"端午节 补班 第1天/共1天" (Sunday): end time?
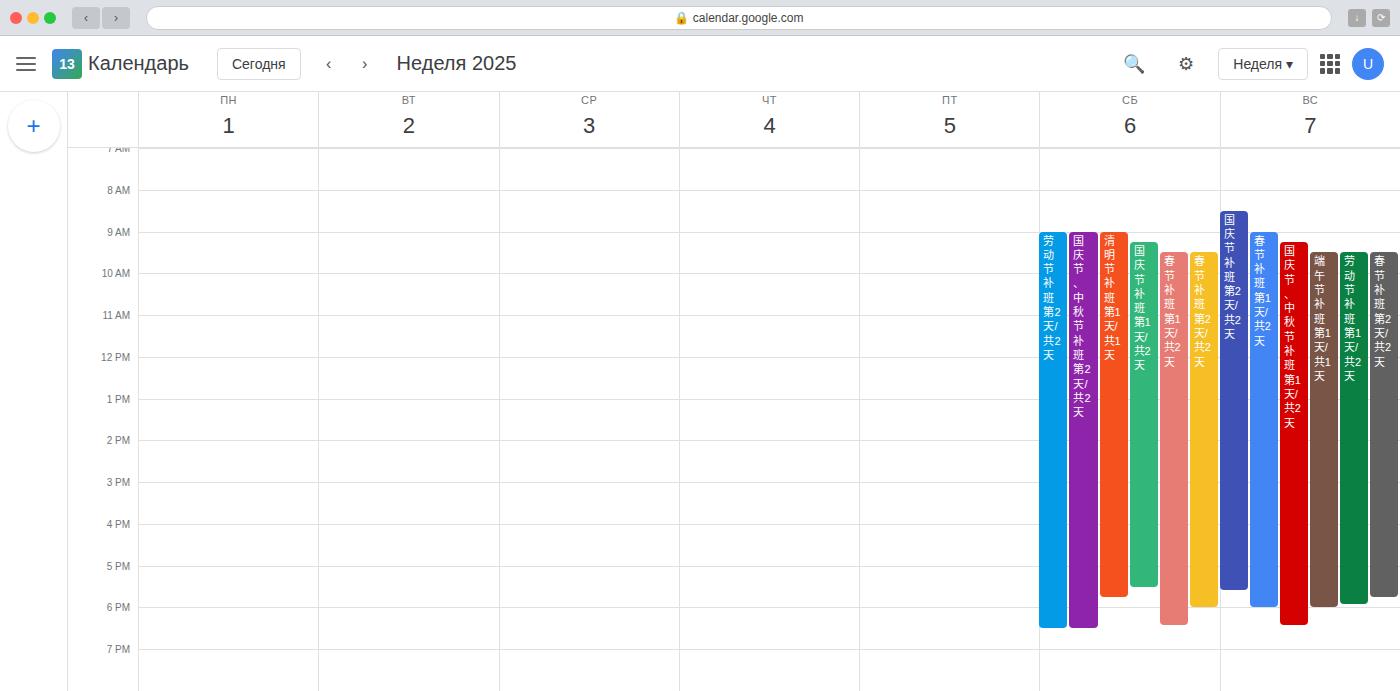
6:00 PM